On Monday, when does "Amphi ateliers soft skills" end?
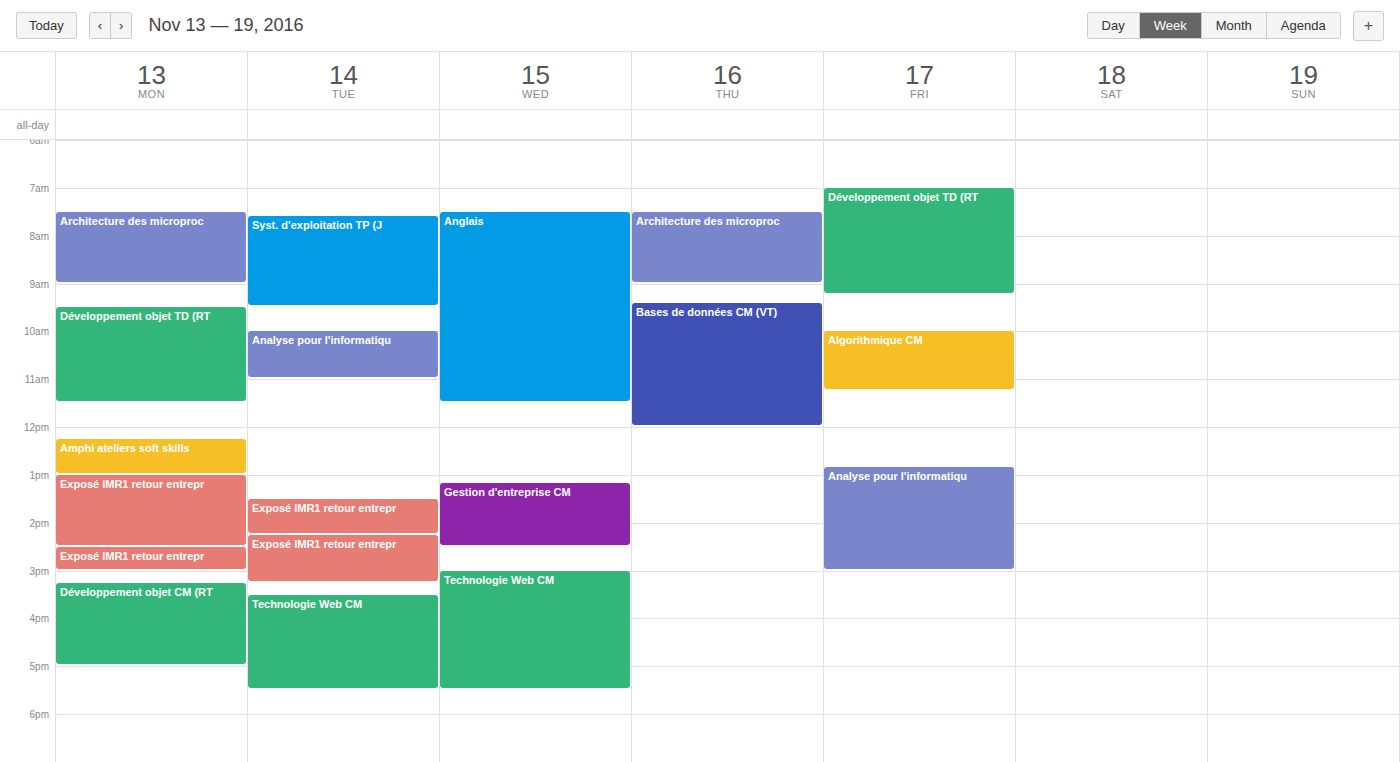
1:00 PM